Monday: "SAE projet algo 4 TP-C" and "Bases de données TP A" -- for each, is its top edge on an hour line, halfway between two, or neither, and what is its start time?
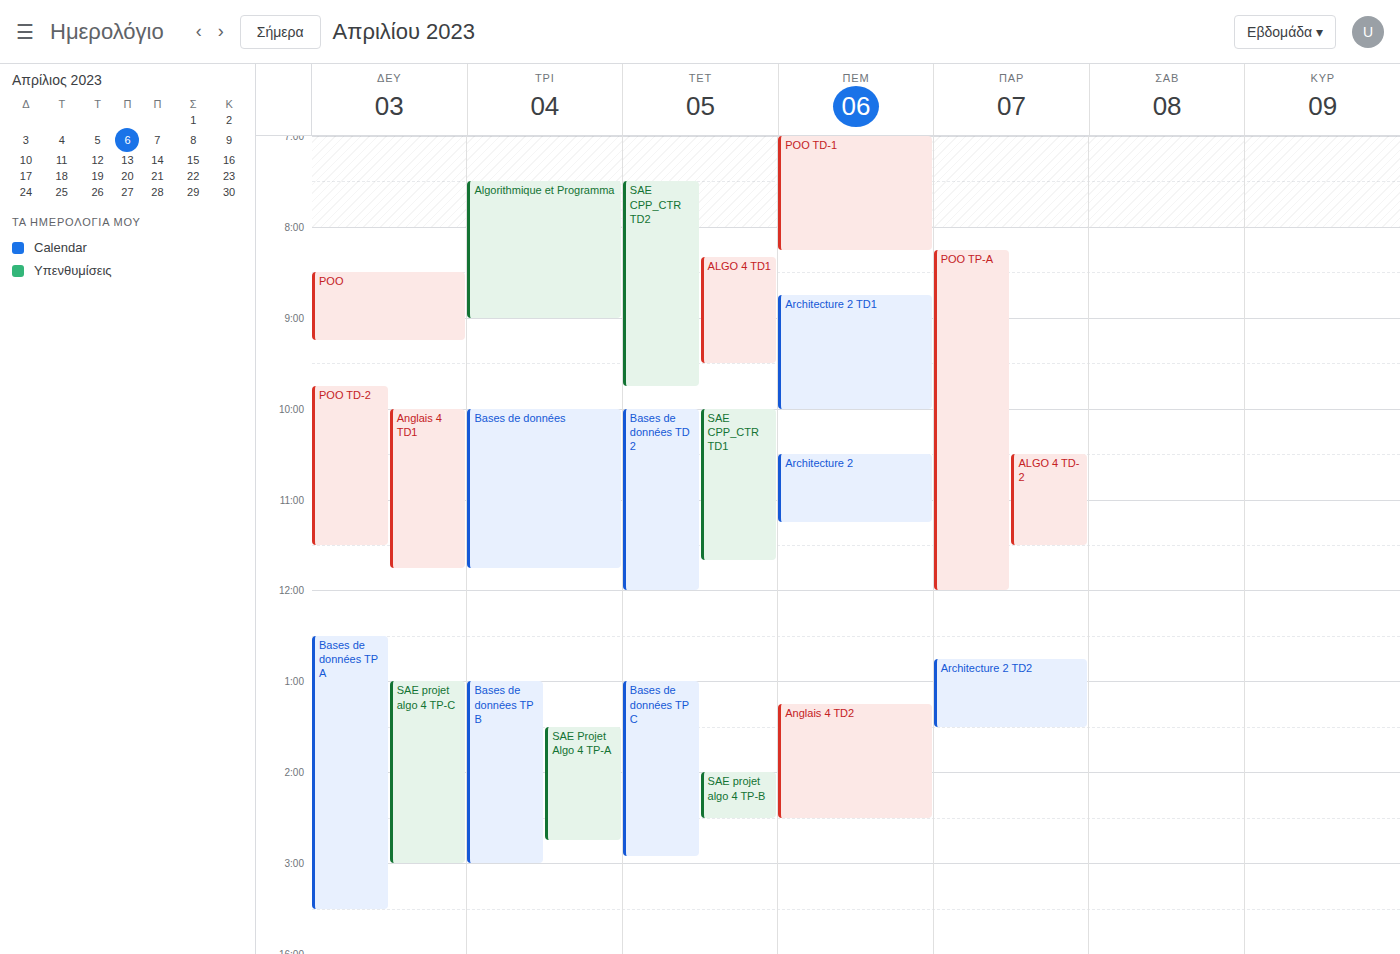
"SAE projet algo 4 TP-C": 1:00 PM, exactly on the 1 PM line. "Bases de données TP A": 12:30 PM, halfway between the 12 PM and 1 PM lines.